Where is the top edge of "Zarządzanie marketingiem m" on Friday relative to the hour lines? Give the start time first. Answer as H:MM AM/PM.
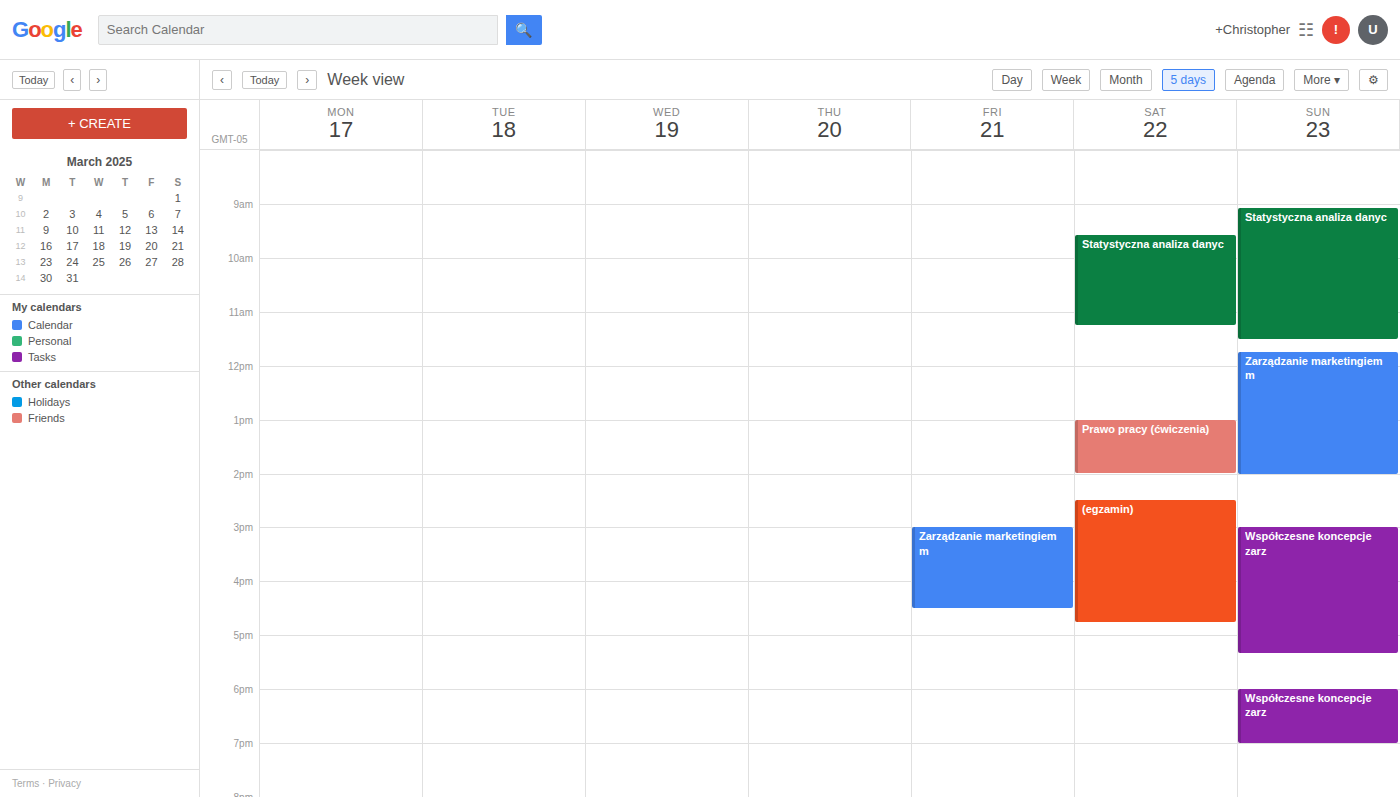
3:00 PM -- exactly on the 3 PM line.